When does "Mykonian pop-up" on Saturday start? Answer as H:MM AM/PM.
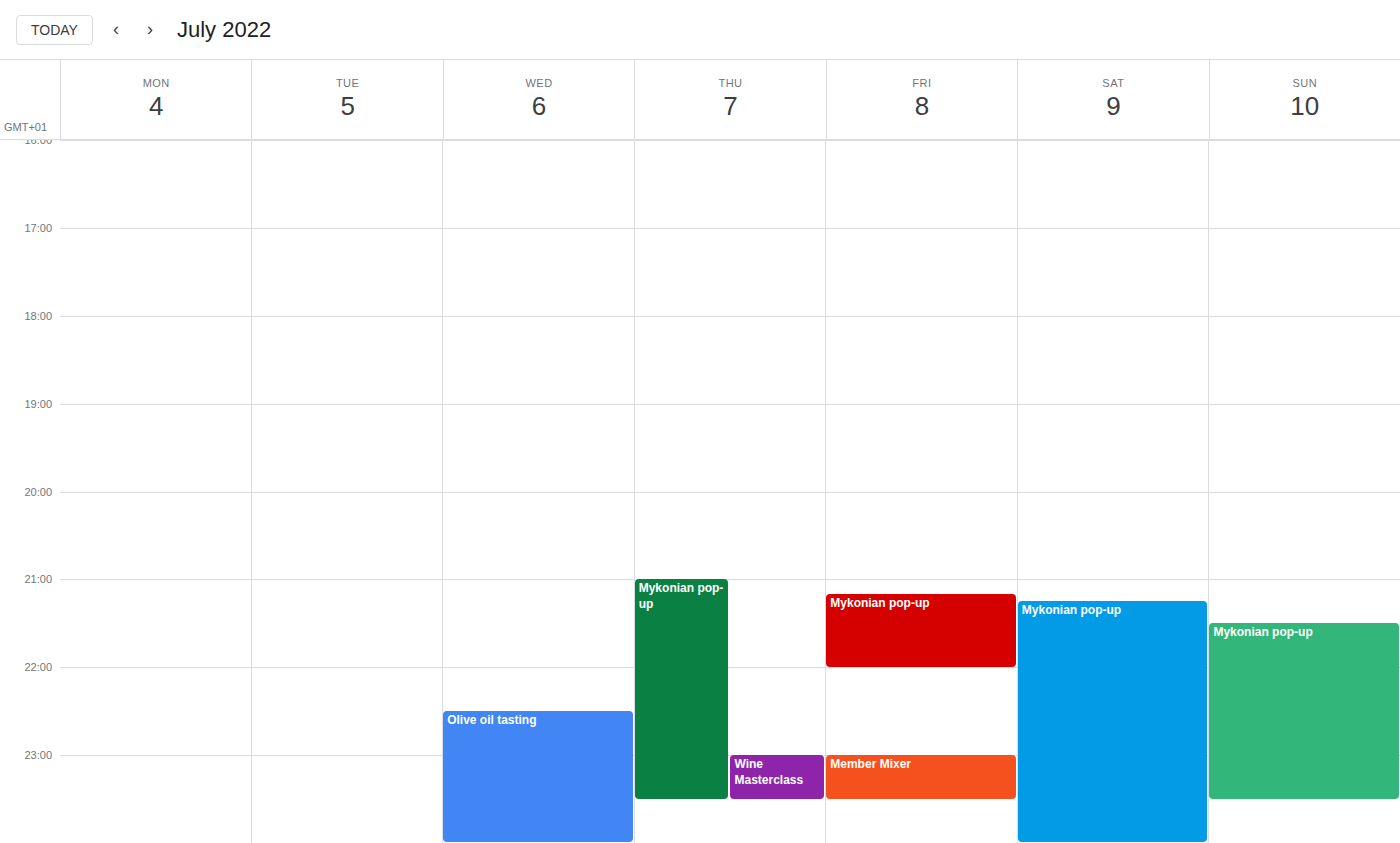
9:15 PM